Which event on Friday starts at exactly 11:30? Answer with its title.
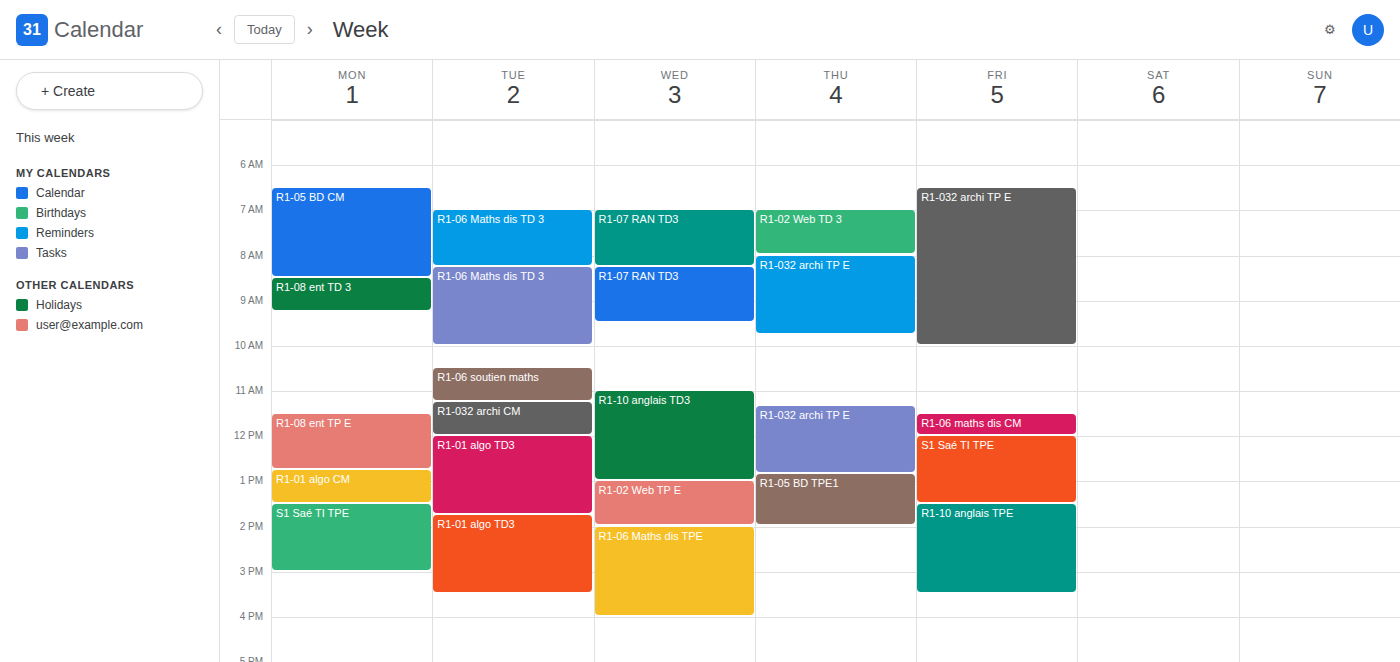
"R1-06 maths dis CM"